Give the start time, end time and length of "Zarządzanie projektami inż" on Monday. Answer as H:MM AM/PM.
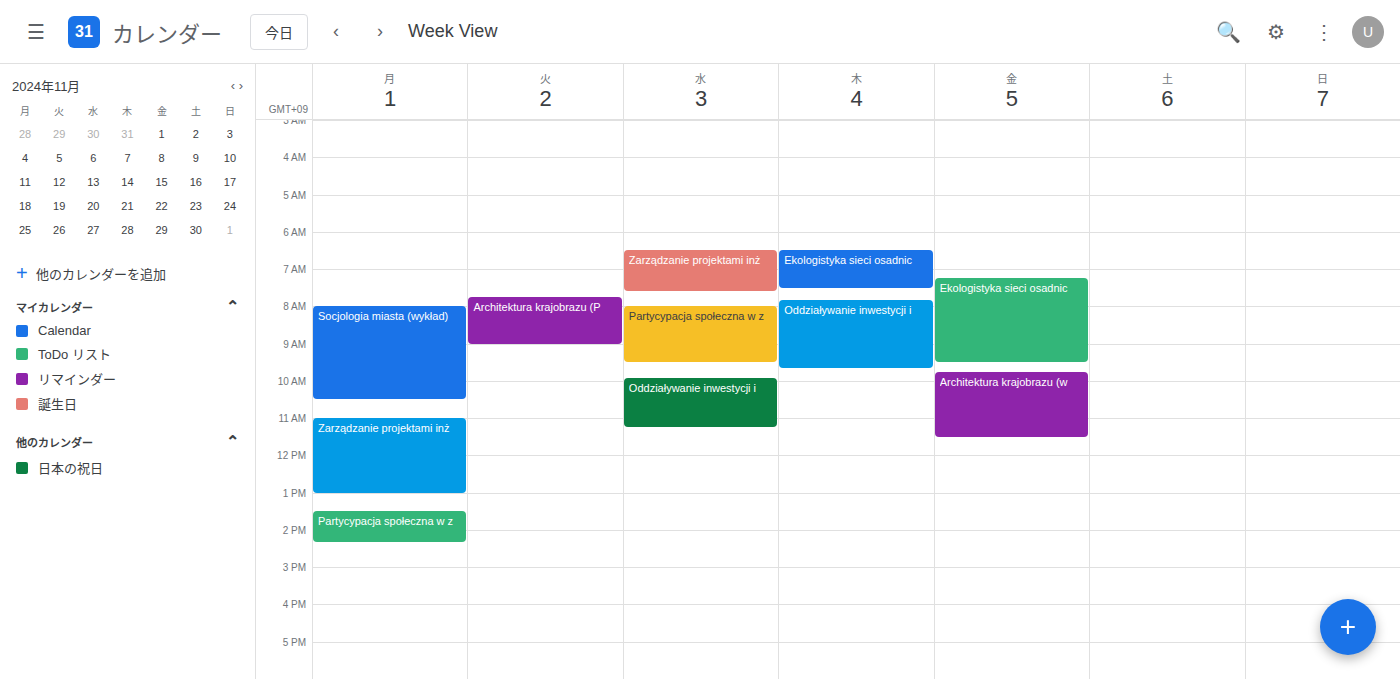
11:00 AM to 1:00 PM, 2 hours